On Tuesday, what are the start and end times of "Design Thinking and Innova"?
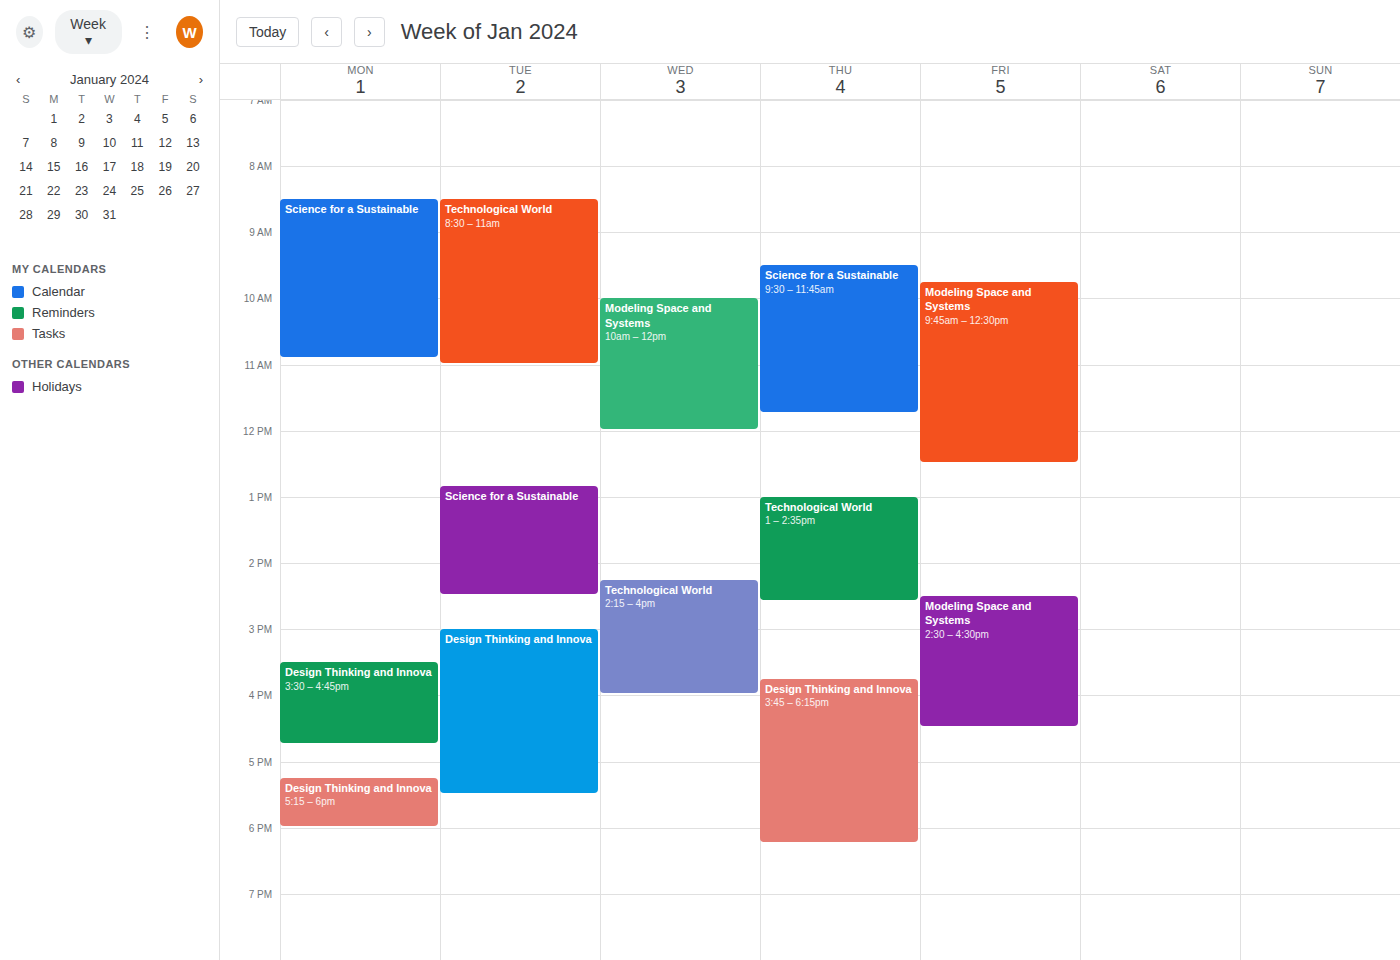
3:00 PM to 5:30 PM